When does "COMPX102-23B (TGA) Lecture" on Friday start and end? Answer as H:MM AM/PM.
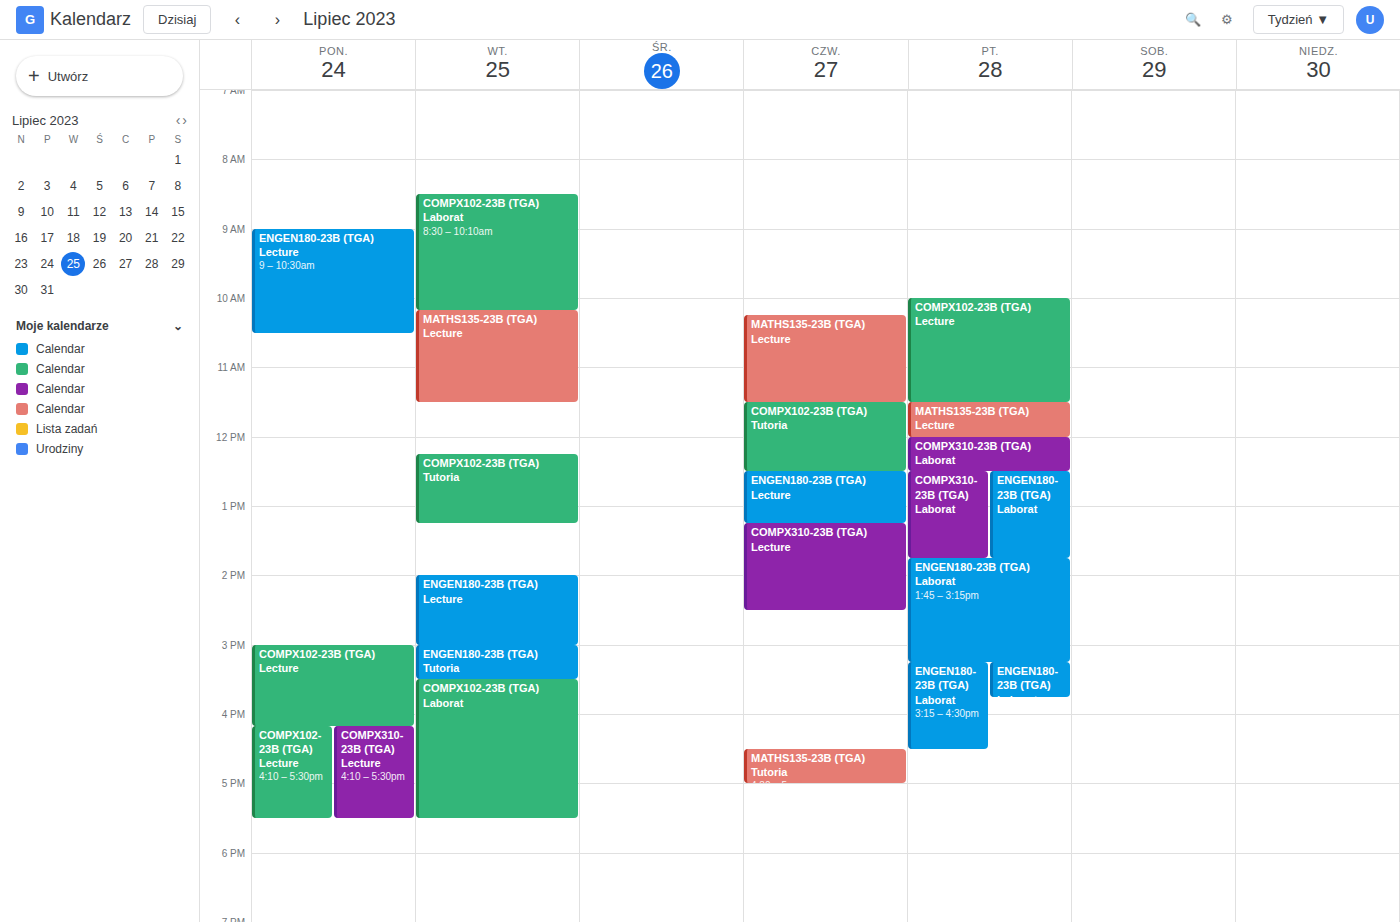
10:00 AM to 11:30 AM